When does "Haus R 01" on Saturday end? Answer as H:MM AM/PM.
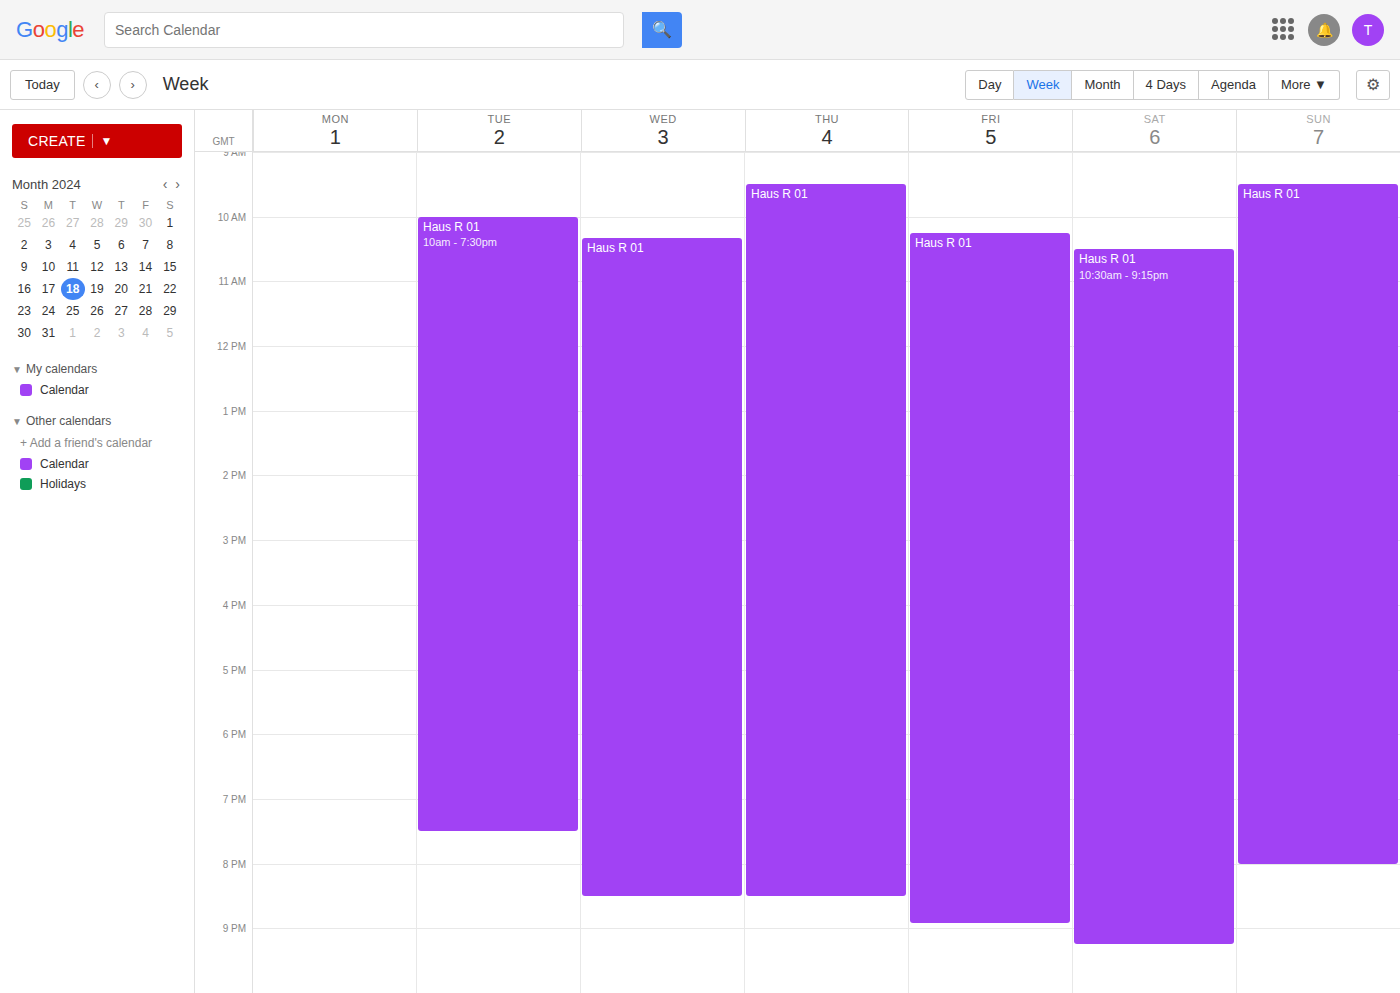
9:15 PM